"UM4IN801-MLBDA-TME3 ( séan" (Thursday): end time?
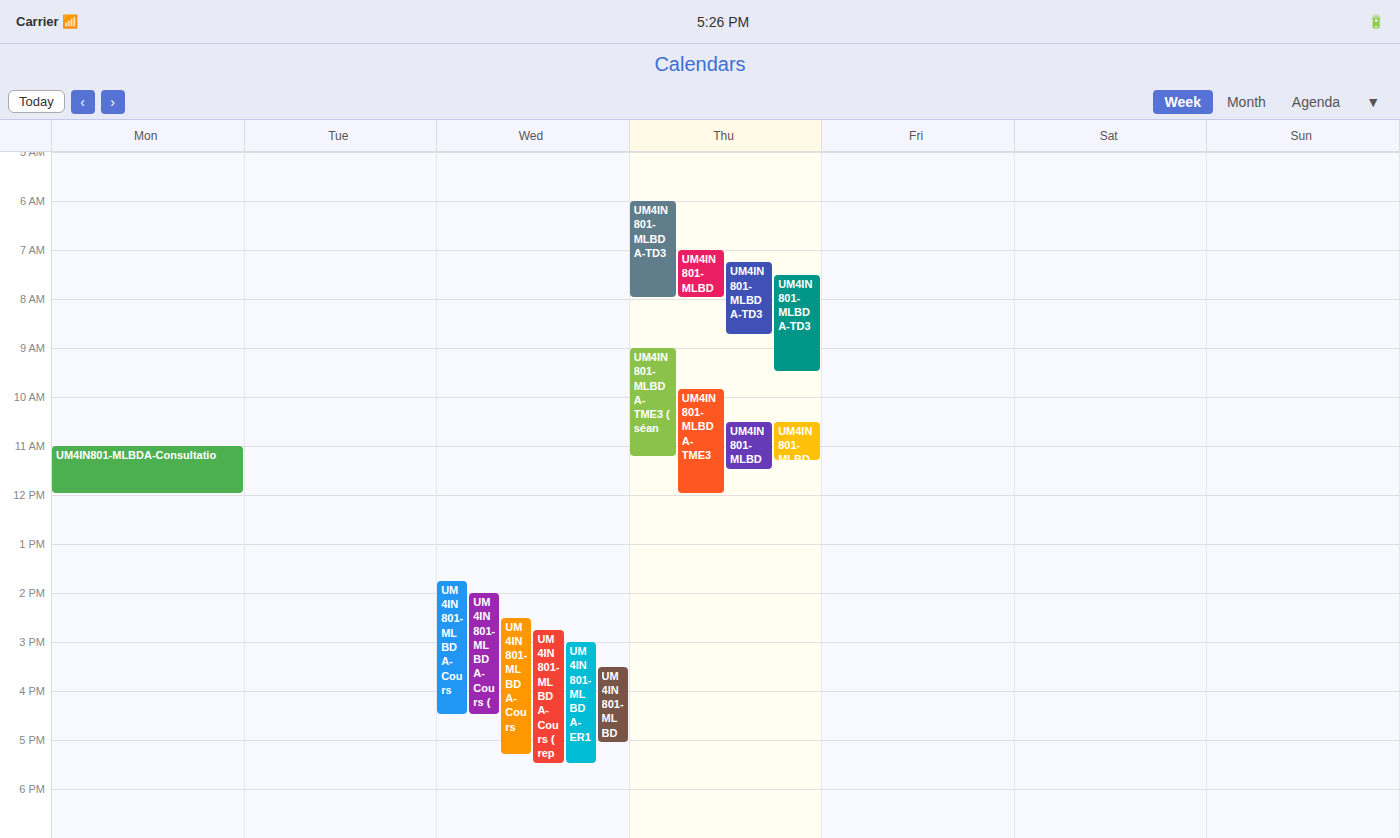
11:15 AM